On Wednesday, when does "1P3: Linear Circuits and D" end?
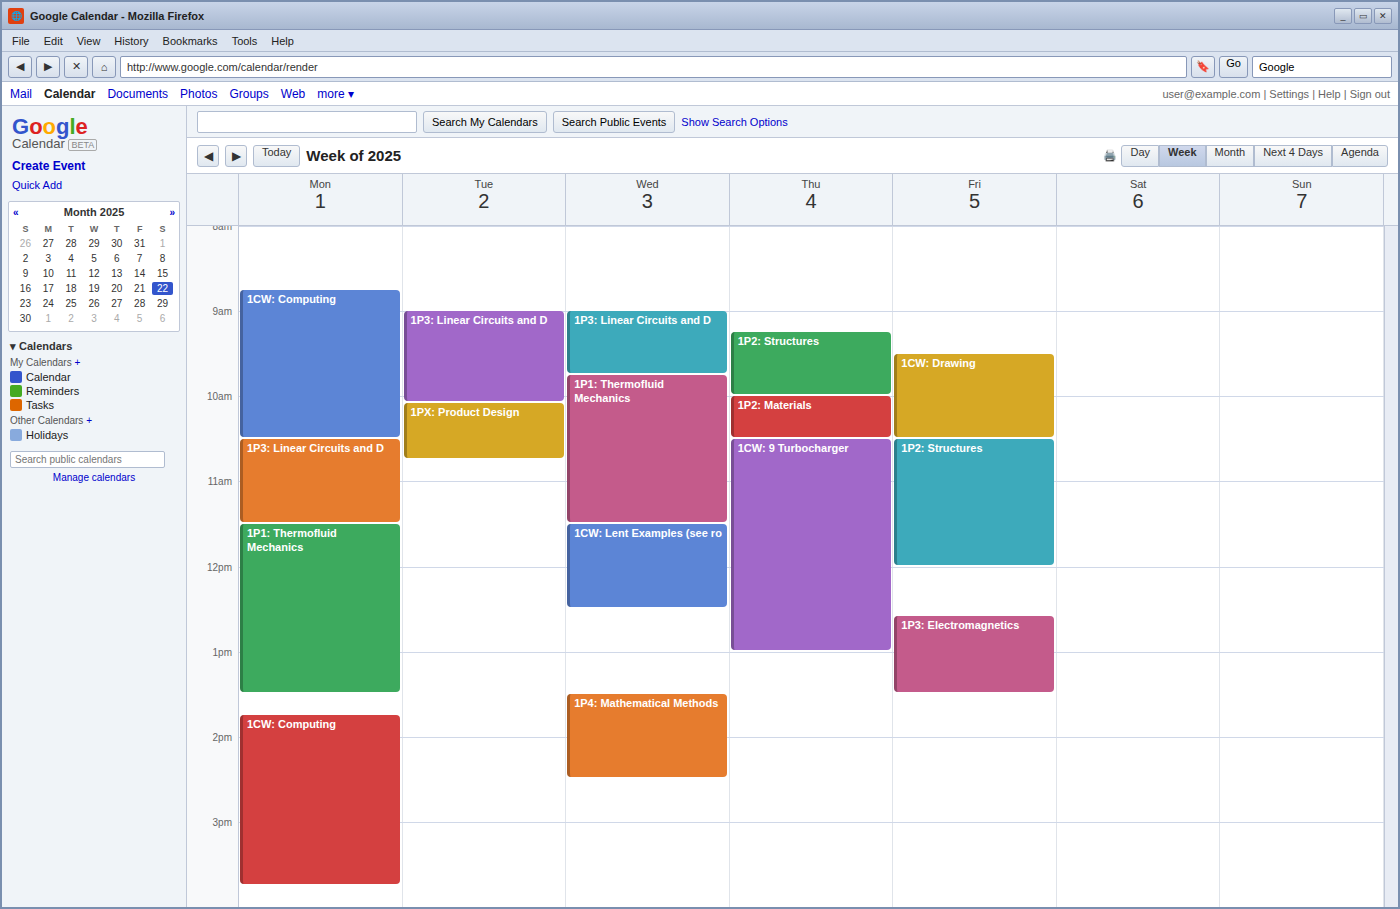
9:45 AM